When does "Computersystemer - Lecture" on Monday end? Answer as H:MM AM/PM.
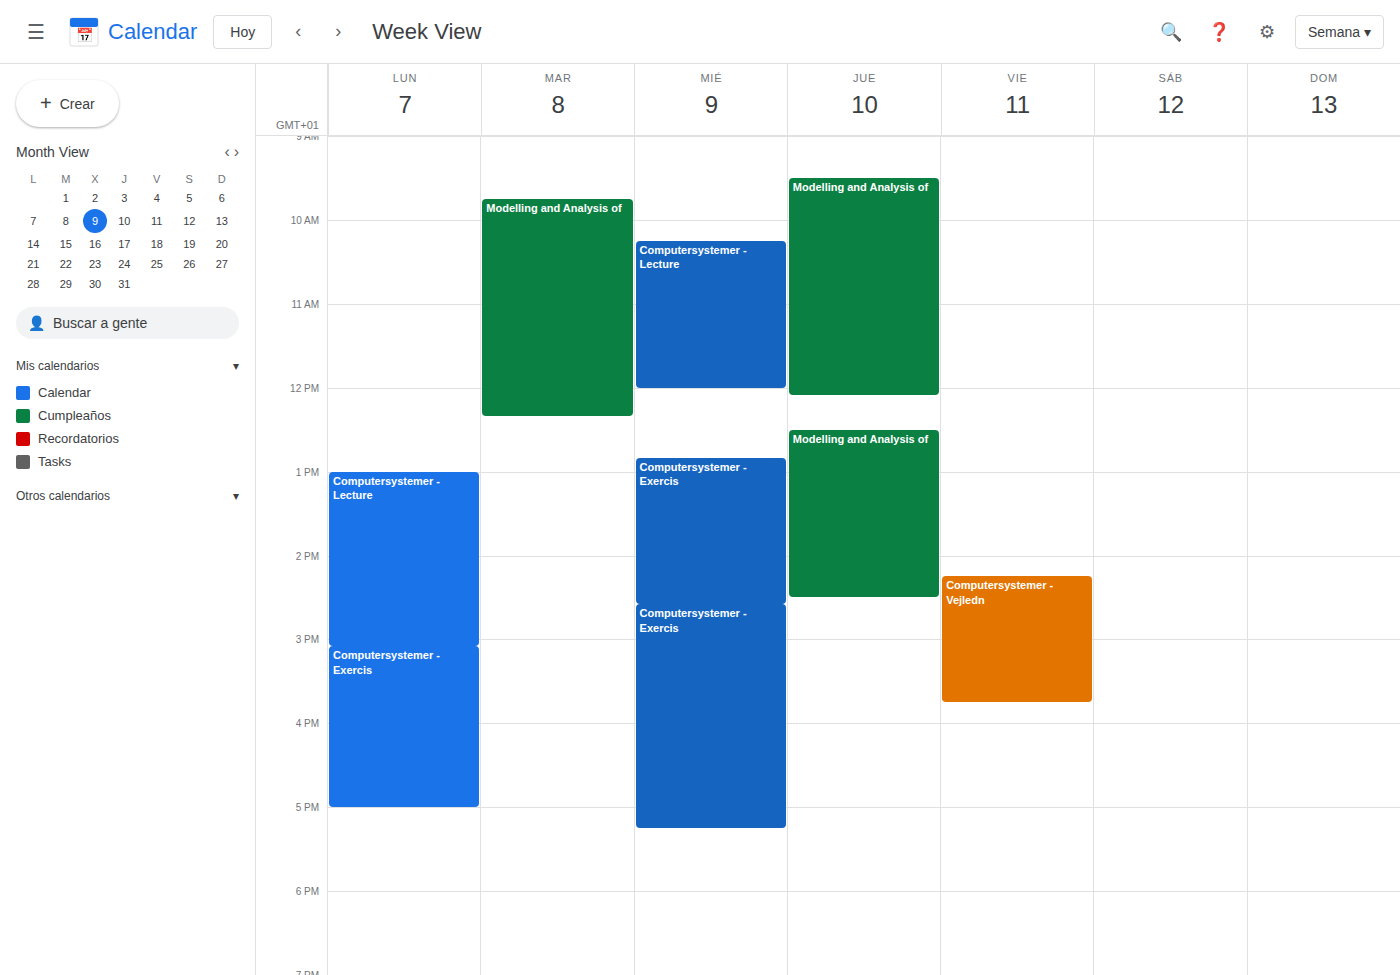
3:05 PM